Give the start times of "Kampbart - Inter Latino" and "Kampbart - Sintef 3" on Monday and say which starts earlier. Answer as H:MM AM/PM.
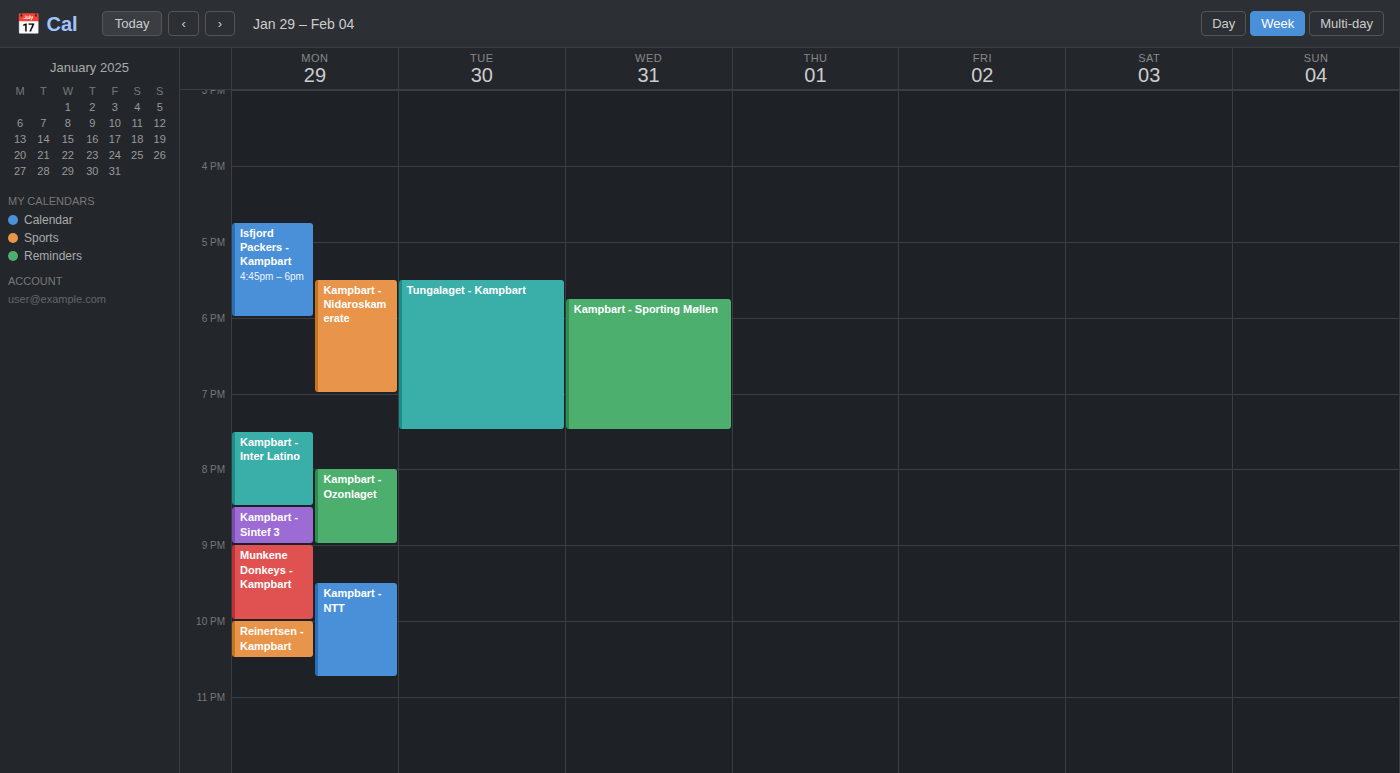
"Kampbart - Inter Latino" 7:30 PM; "Kampbart - Sintef 3" 8:30 PM.